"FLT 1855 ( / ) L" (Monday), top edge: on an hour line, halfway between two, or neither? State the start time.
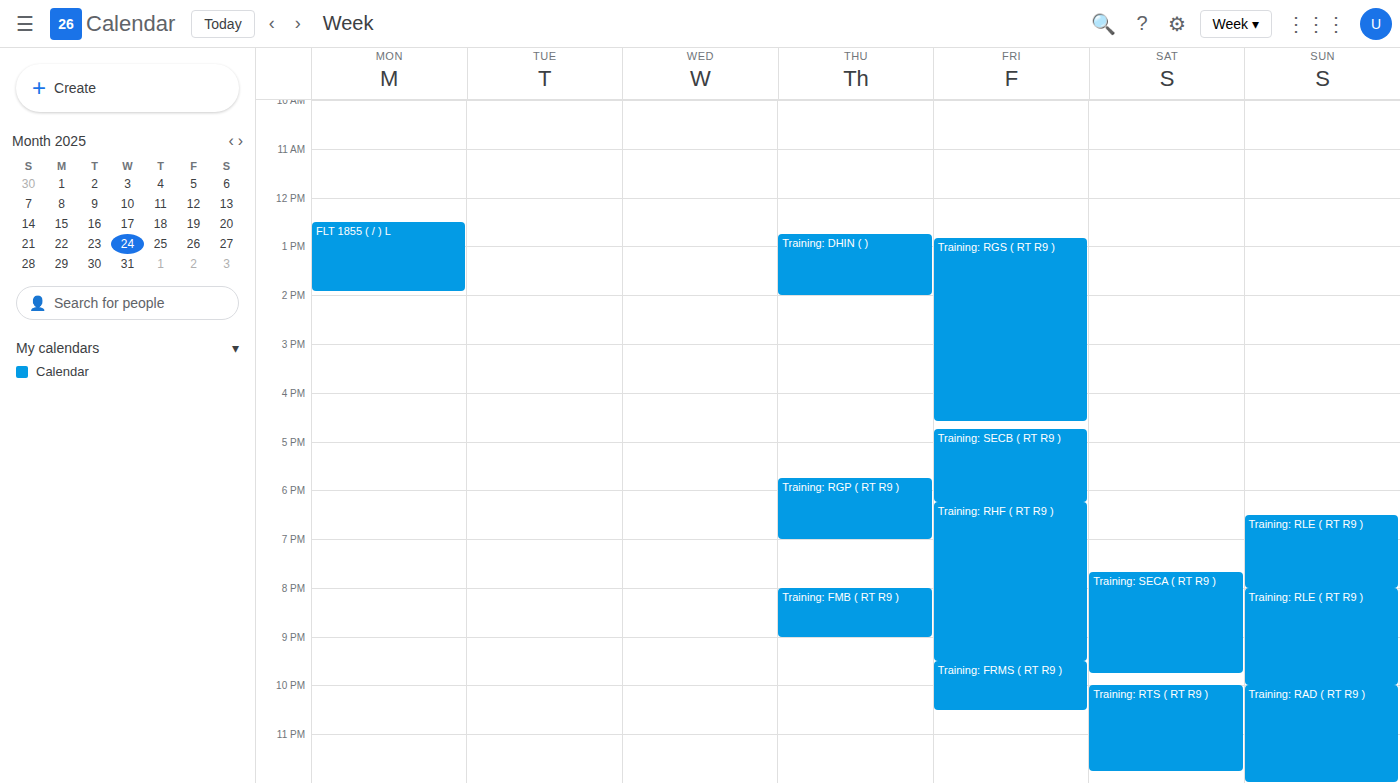
12:30 PM -- halfway between the 12 PM and 1 PM lines.